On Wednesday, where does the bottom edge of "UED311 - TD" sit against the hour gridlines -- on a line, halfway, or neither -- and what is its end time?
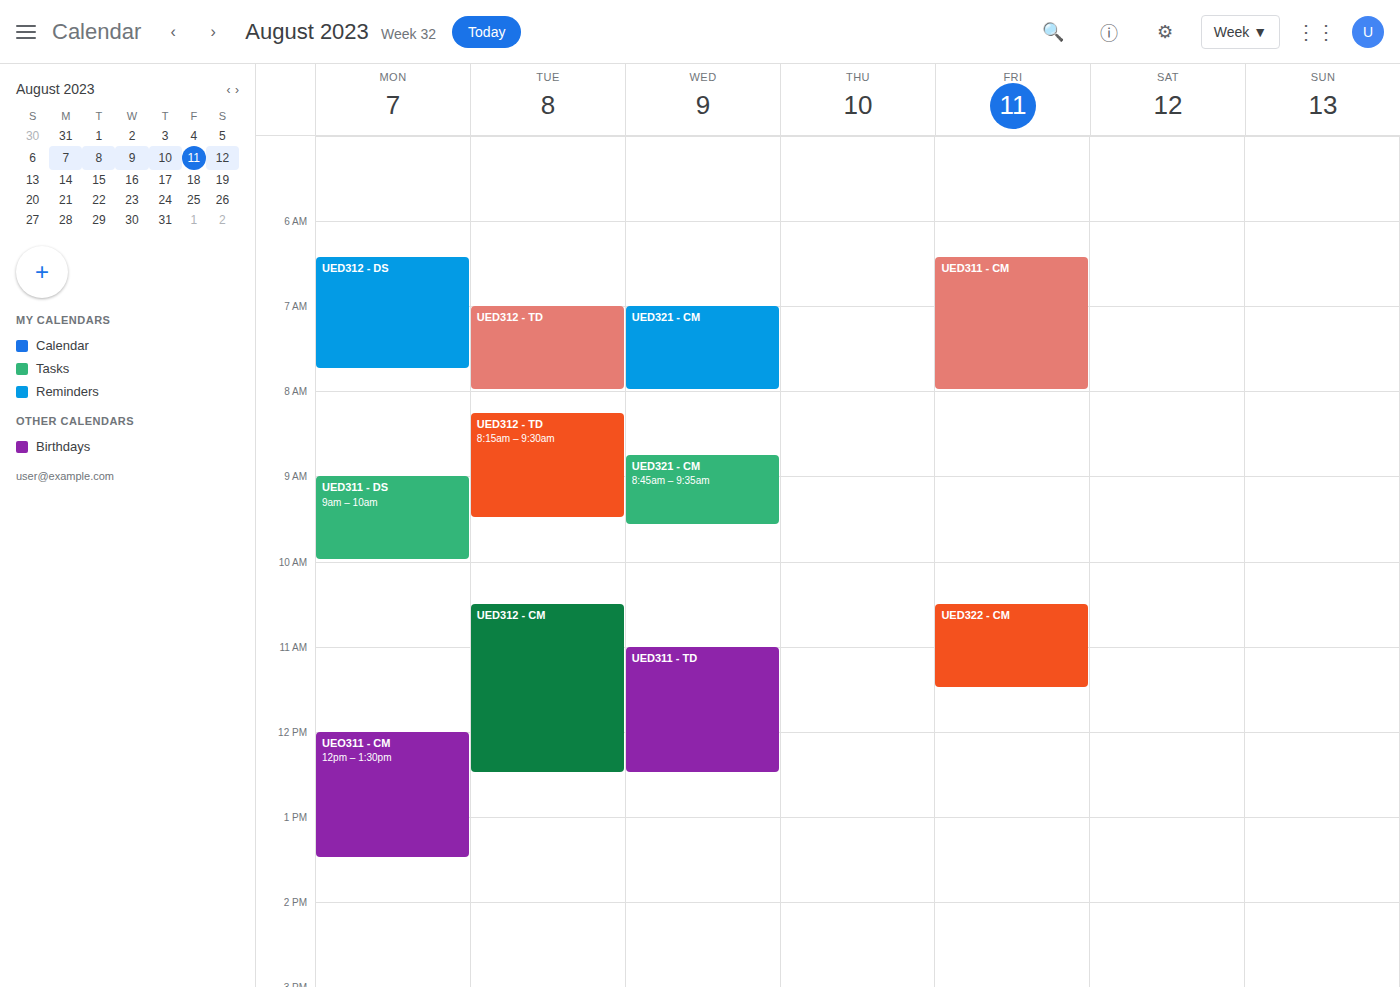
12:30 PM -- halfway between the 12 PM and 1 PM lines.